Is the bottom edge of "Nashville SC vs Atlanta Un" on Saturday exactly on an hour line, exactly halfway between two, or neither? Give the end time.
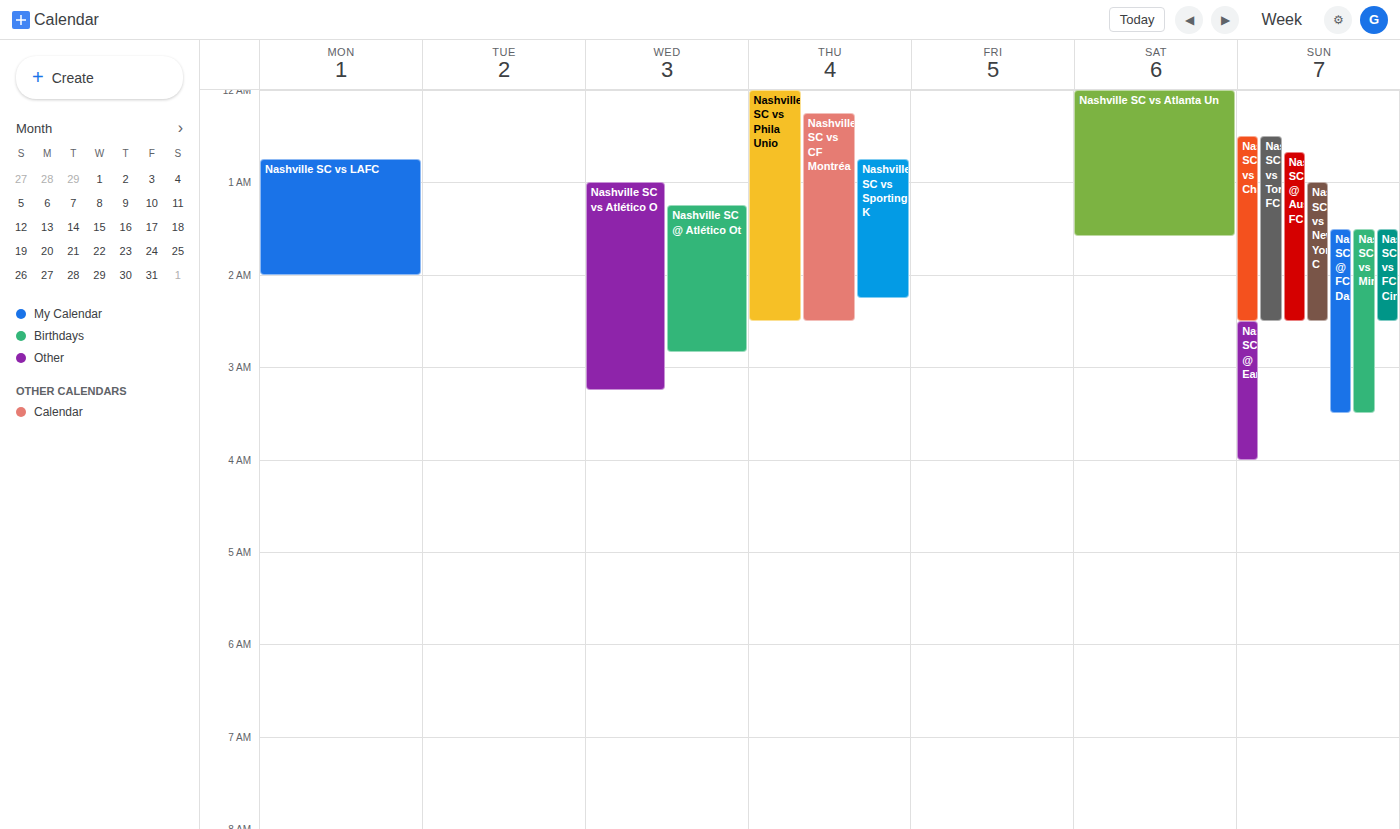
1:35 AM -- neither: 35 minutes below the 1 AM line and 25 minutes above the 2 AM line.